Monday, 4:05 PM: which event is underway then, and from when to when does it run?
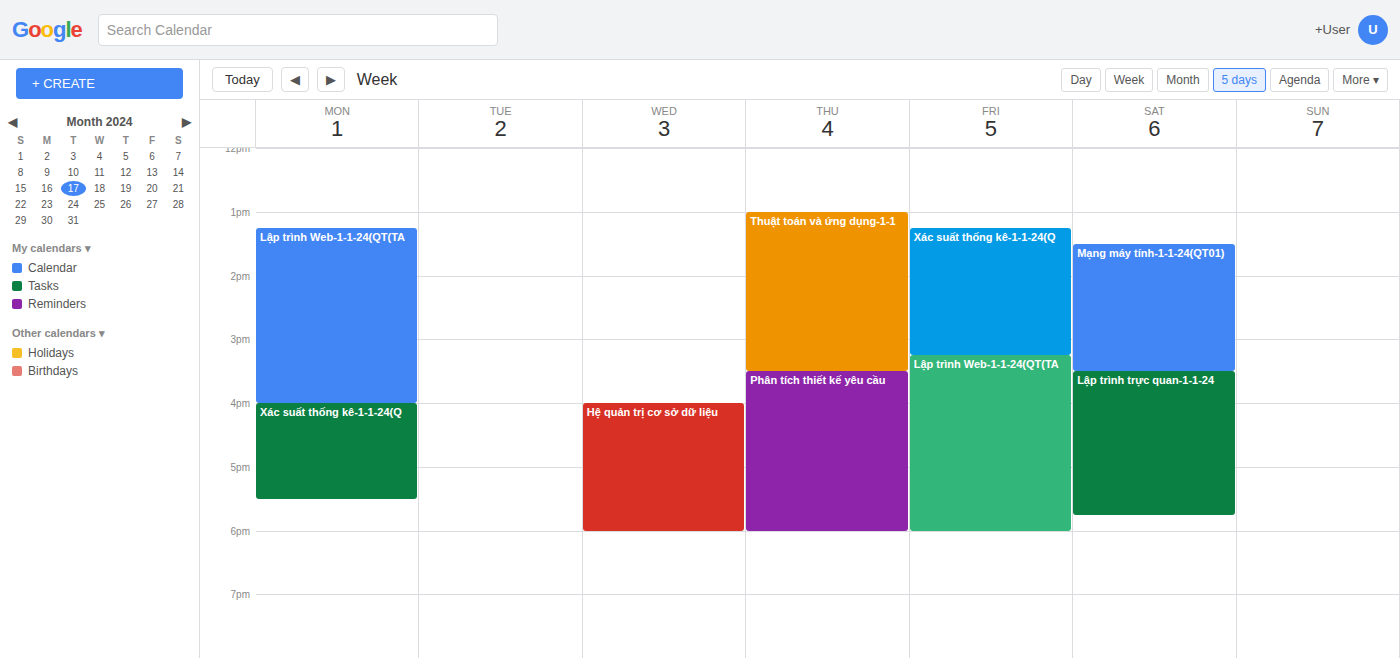
"Xác suất thống kê-1-1-24(Q", 4:00 PM to 5:30 PM